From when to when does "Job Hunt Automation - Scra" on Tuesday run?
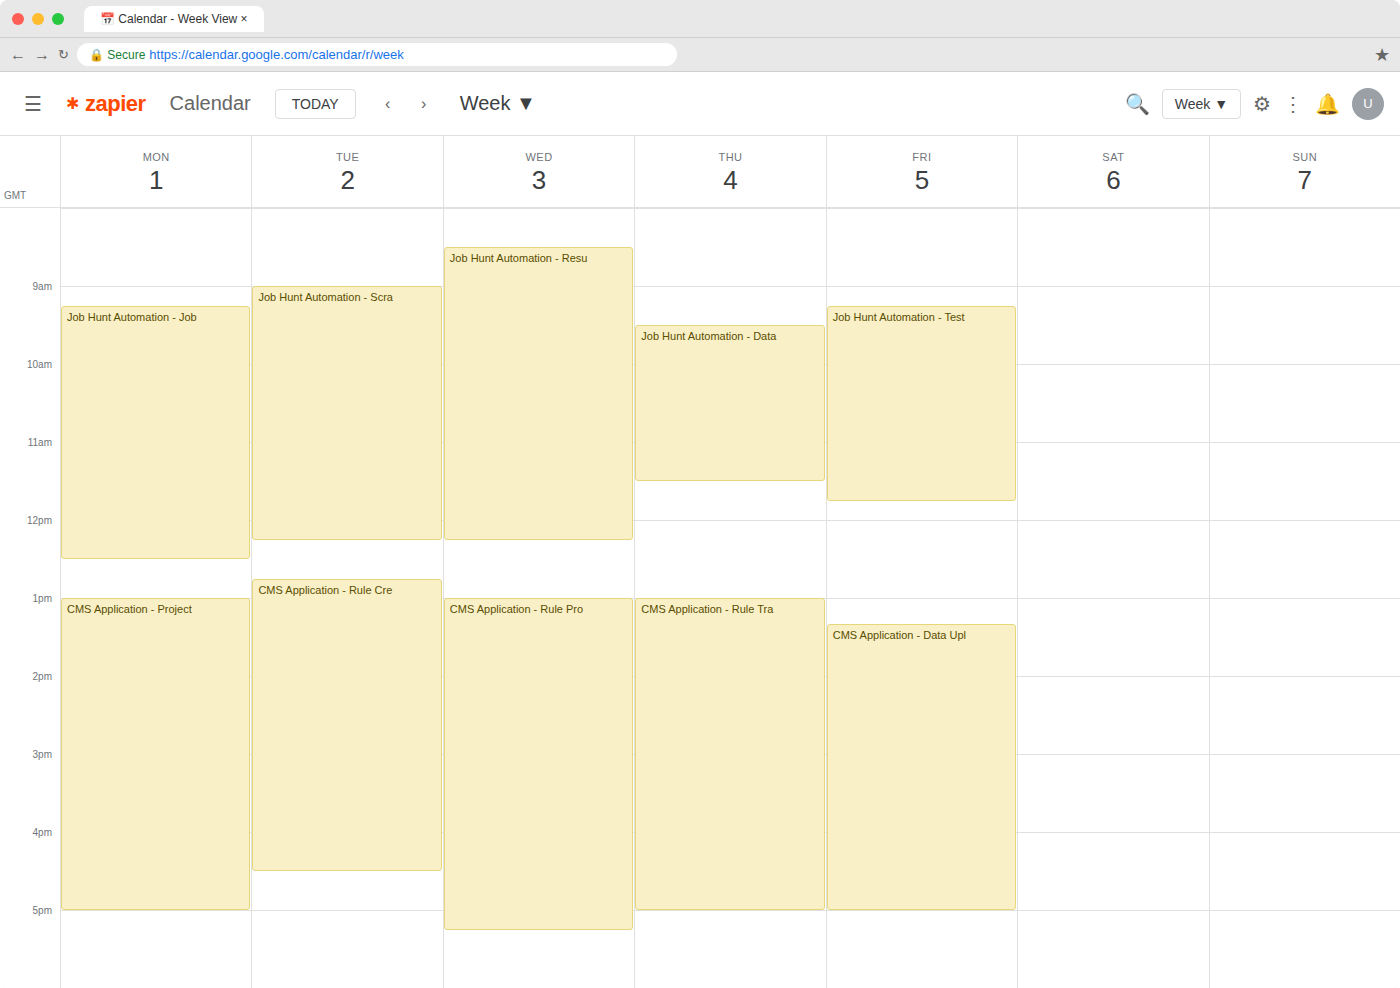
9:00 AM to 12:15 PM